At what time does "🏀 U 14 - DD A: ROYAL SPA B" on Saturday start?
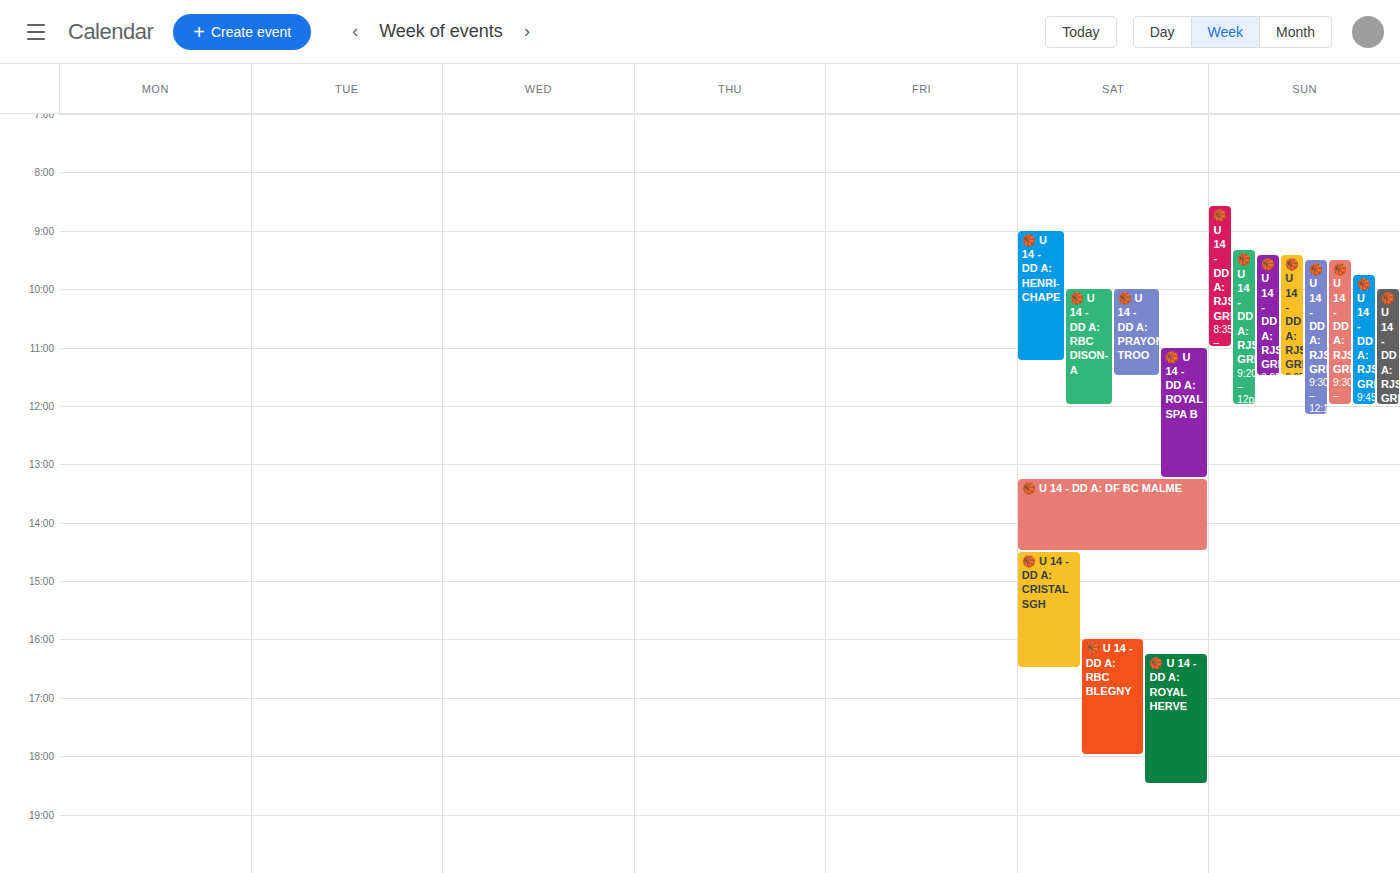
11:00 AM